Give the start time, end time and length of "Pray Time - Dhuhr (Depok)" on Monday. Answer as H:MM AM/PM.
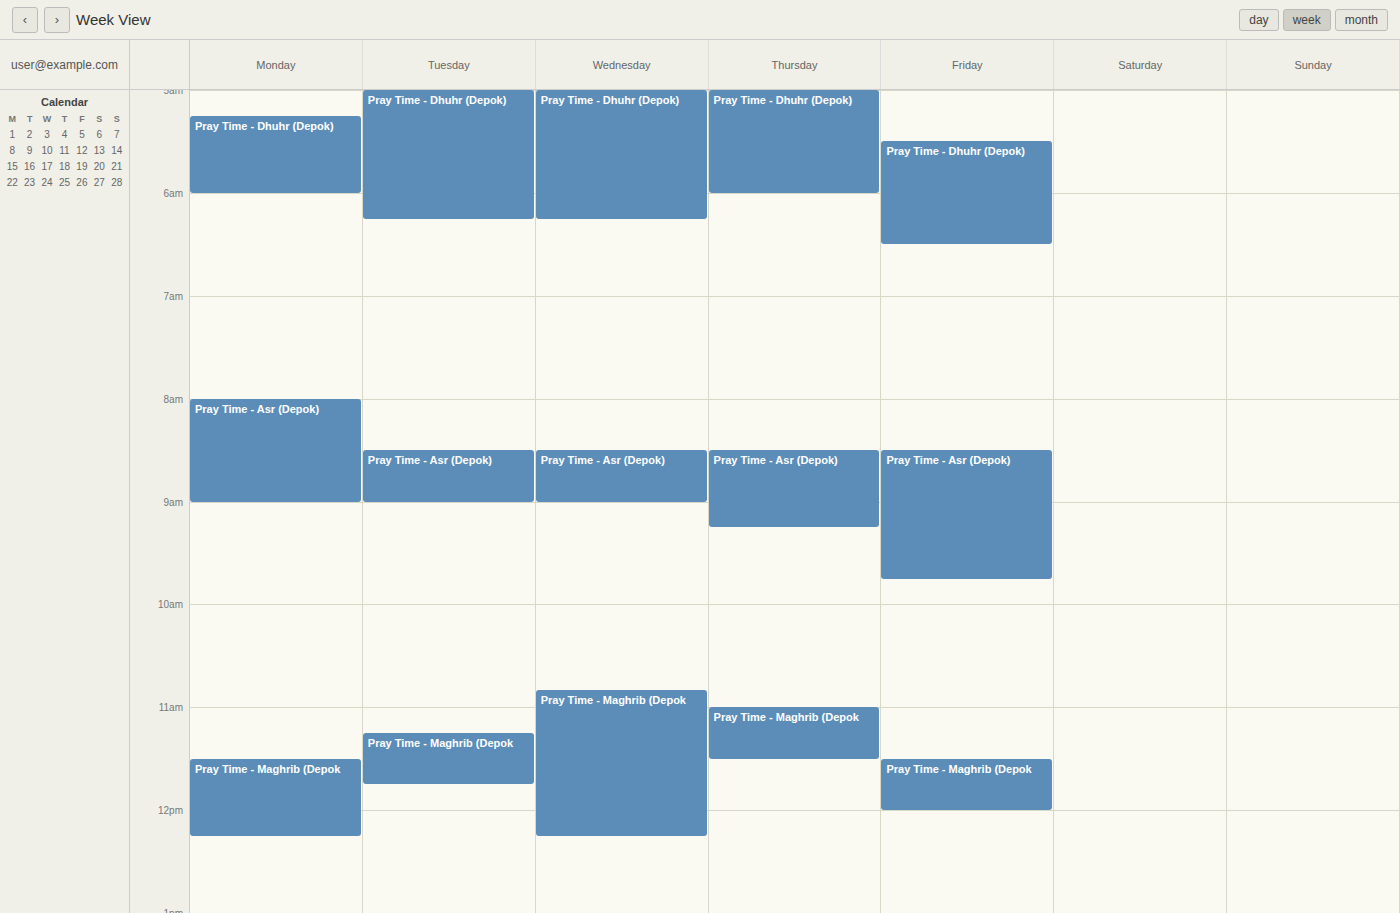
5:15 AM to 6:00 AM, 45 minutes